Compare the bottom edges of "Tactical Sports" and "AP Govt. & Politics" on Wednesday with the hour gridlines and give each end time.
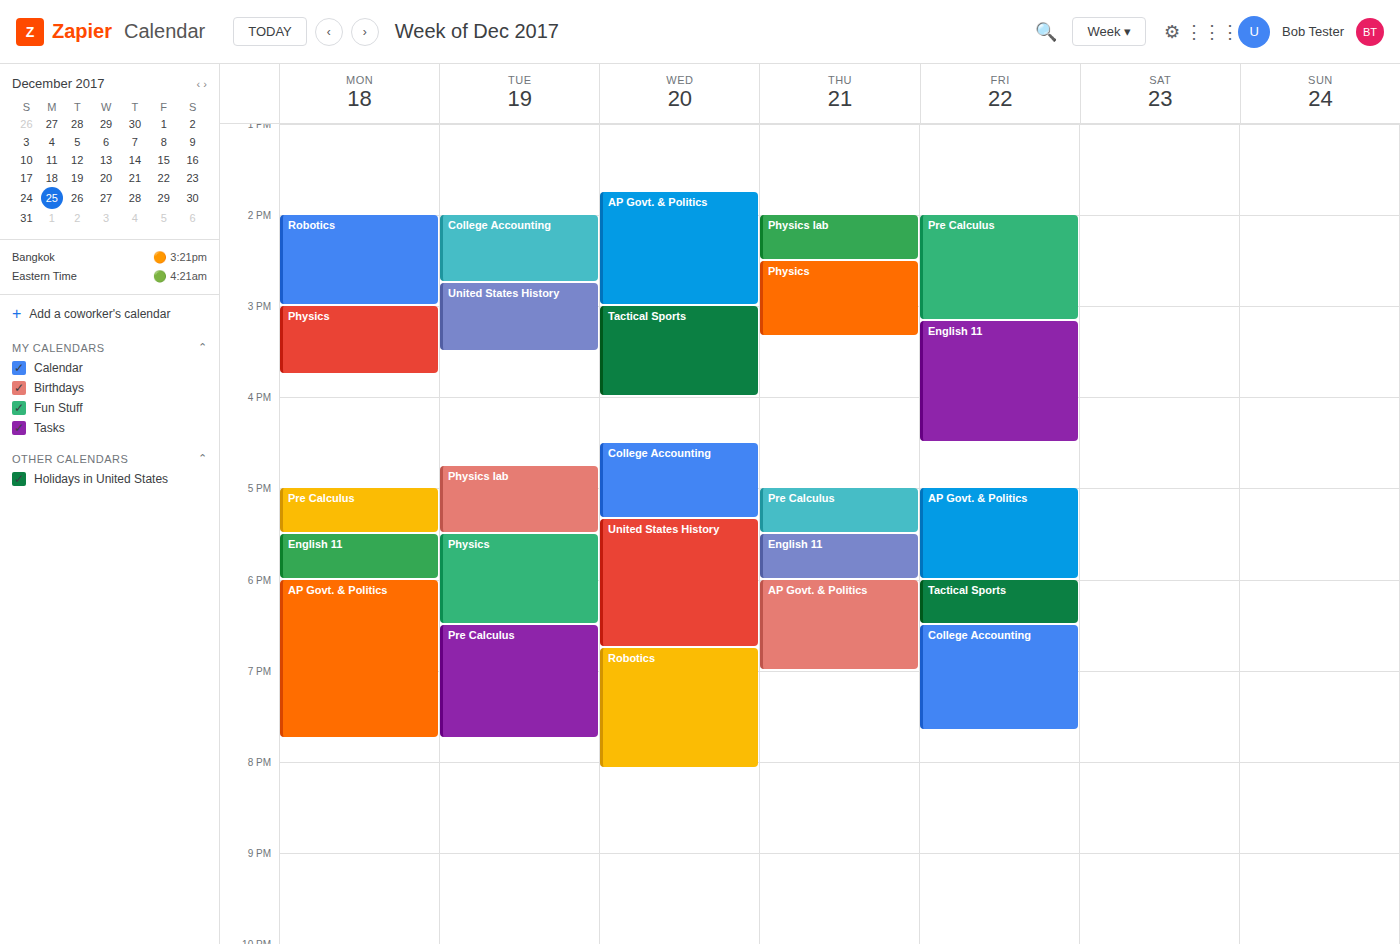
"Tactical Sports": 4:00 PM, exactly on the 4 PM line. "AP Govt. & Politics": 3:00 PM, exactly on the 3 PM line.